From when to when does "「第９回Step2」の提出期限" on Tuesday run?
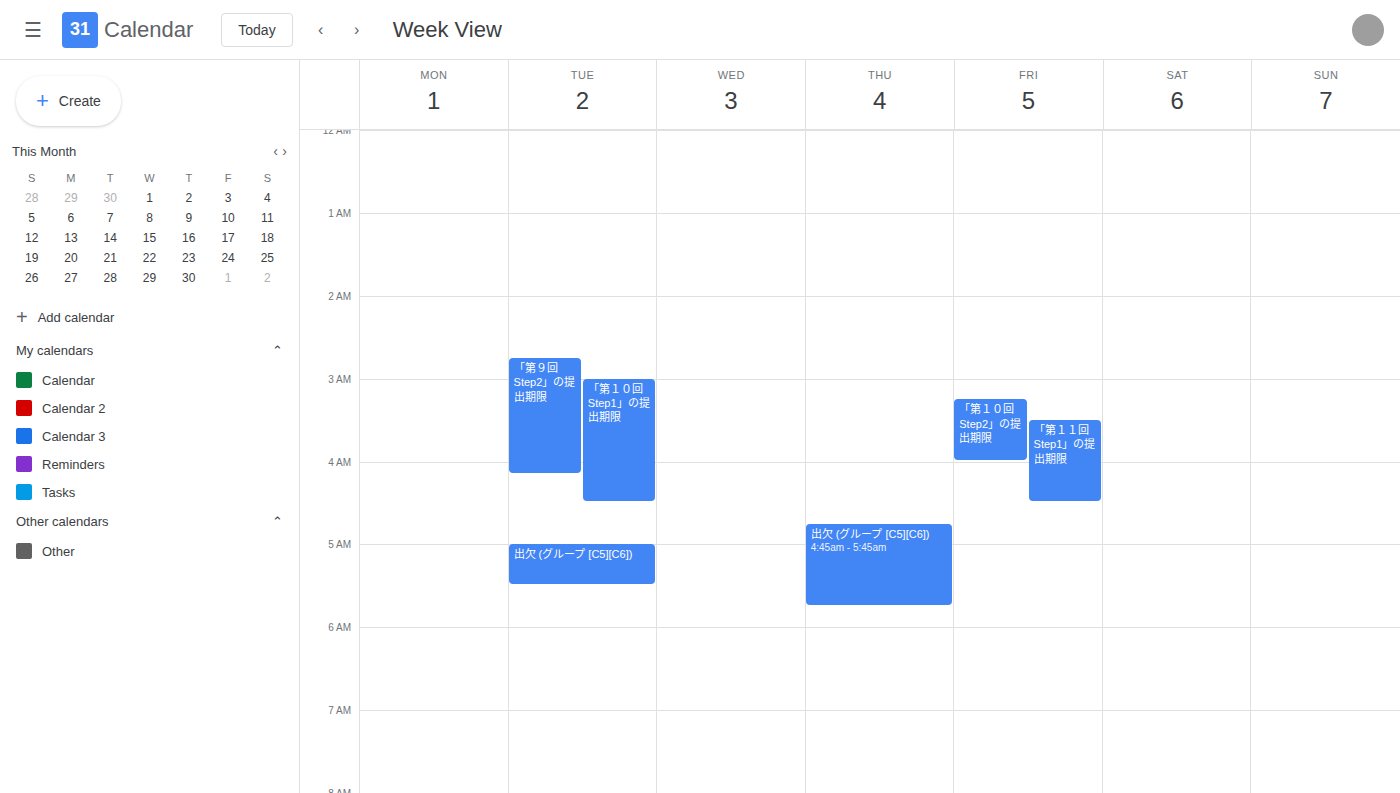
02:45 to 04:10